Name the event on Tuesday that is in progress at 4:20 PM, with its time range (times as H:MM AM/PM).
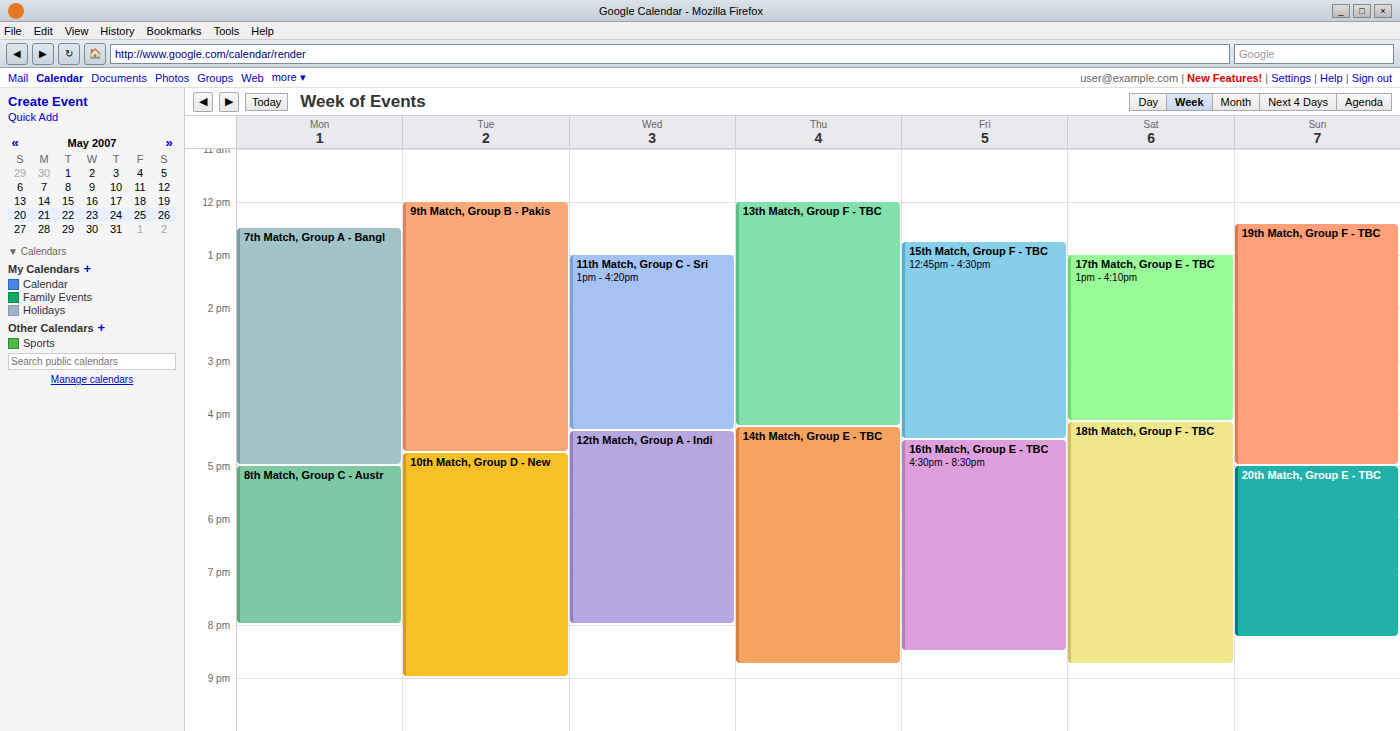
"9th Match, Group B - Pakis", 12:00 PM to 4:45 PM